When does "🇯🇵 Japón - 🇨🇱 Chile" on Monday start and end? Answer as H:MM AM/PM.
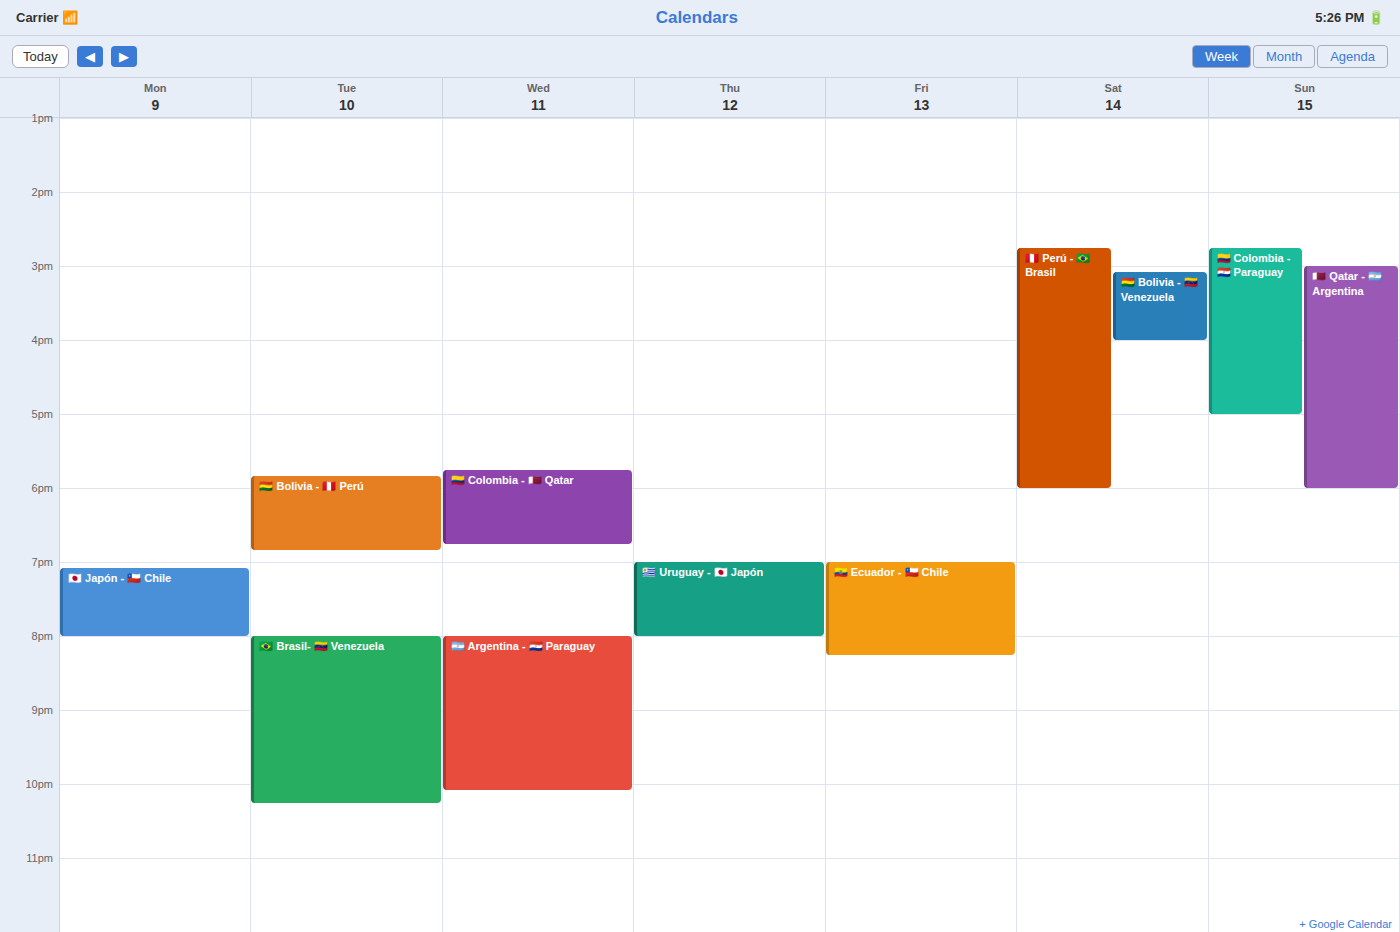
7:05 PM to 8:00 PM